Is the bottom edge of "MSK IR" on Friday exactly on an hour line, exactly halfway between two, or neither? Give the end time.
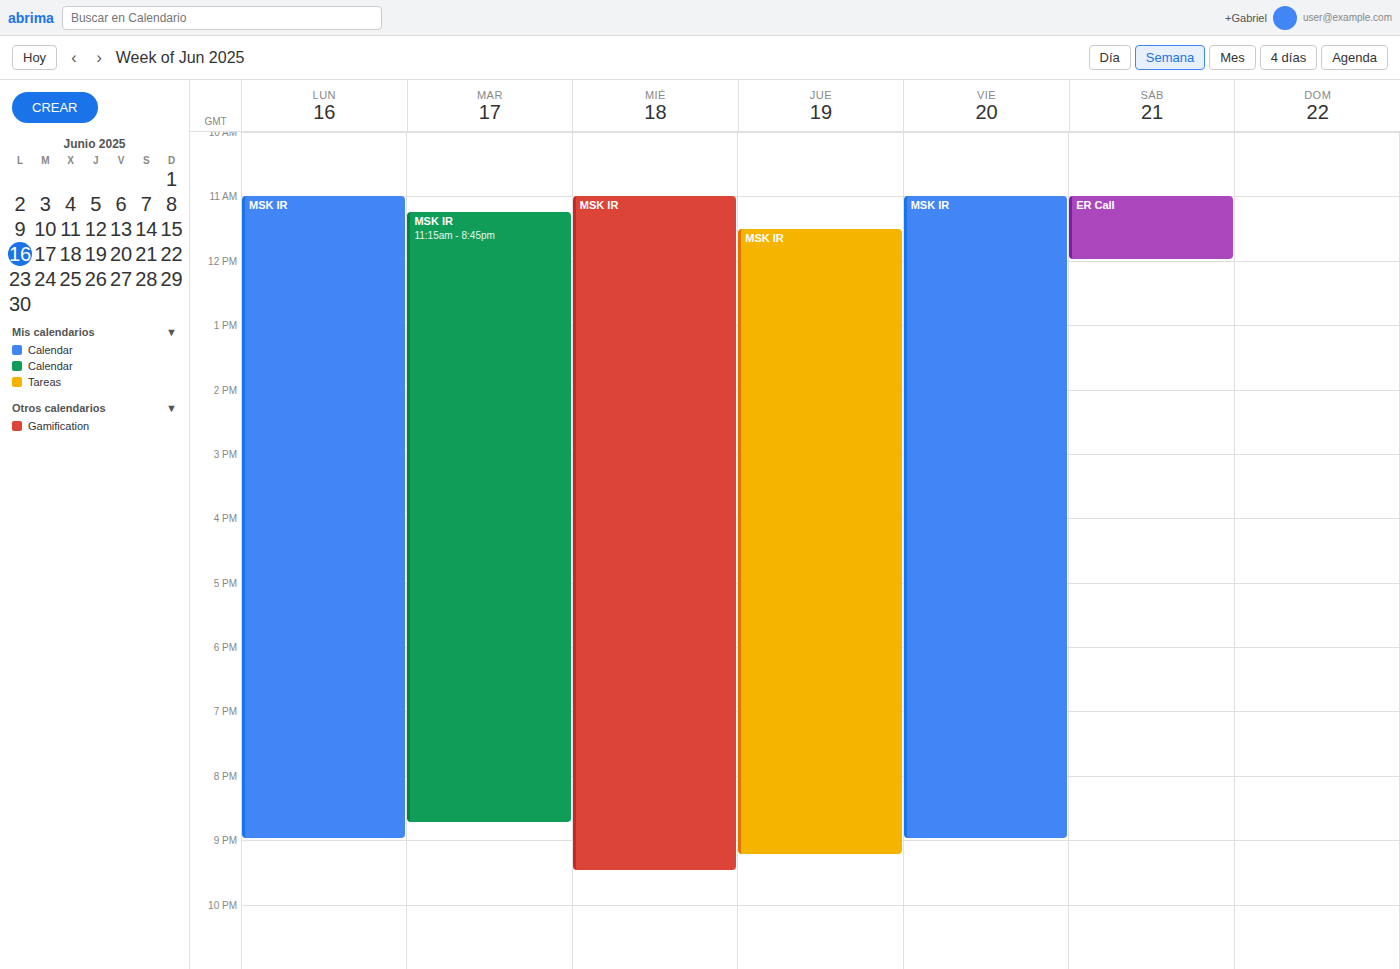
9:00 PM -- exactly on the 9 PM line.